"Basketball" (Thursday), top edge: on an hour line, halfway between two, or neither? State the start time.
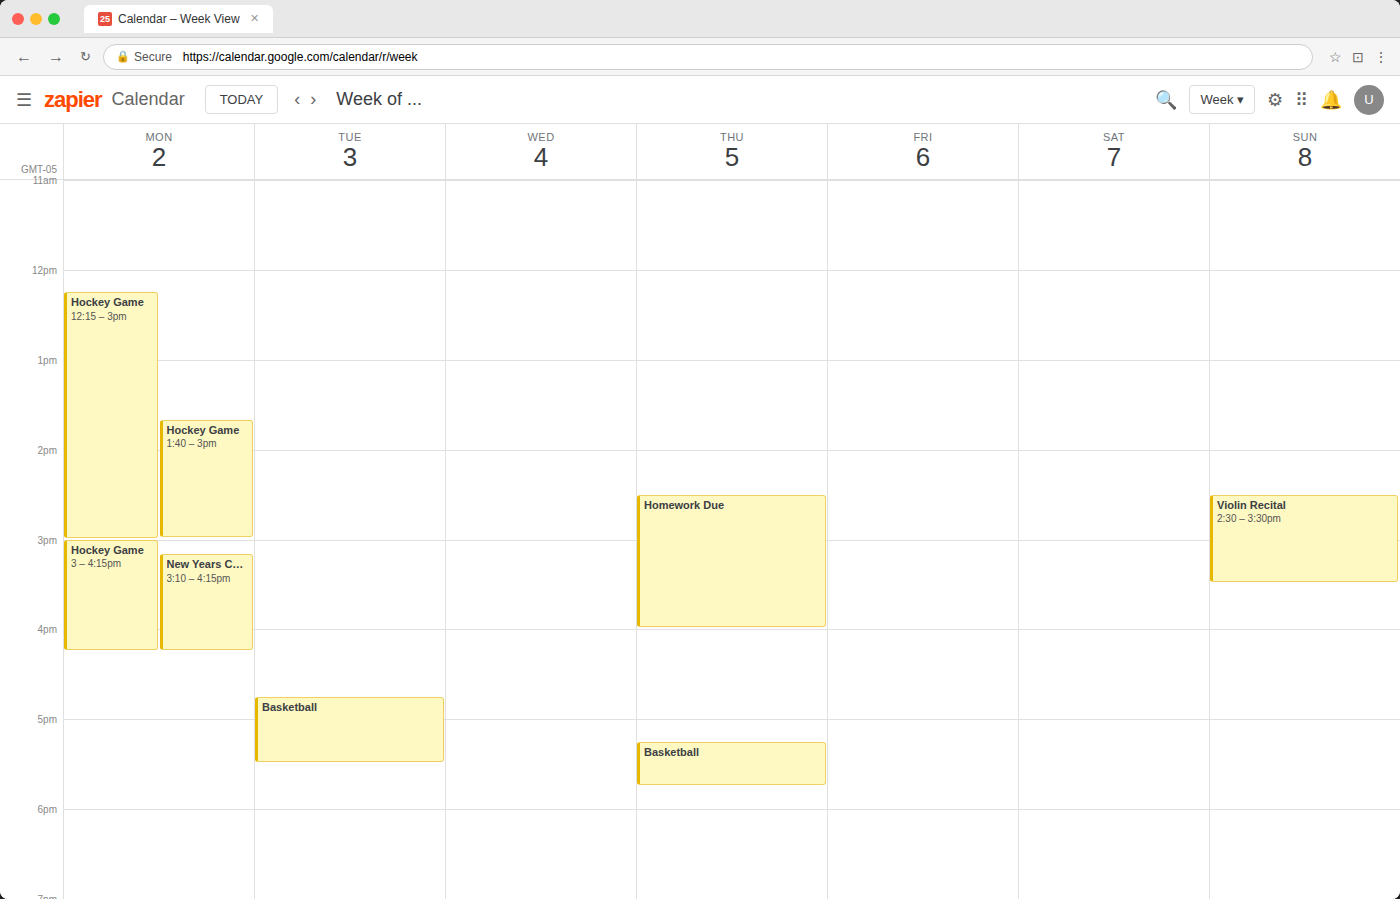
17:15 -- neither: a quarter of the way from the 17:00 line to the 18:00 line.